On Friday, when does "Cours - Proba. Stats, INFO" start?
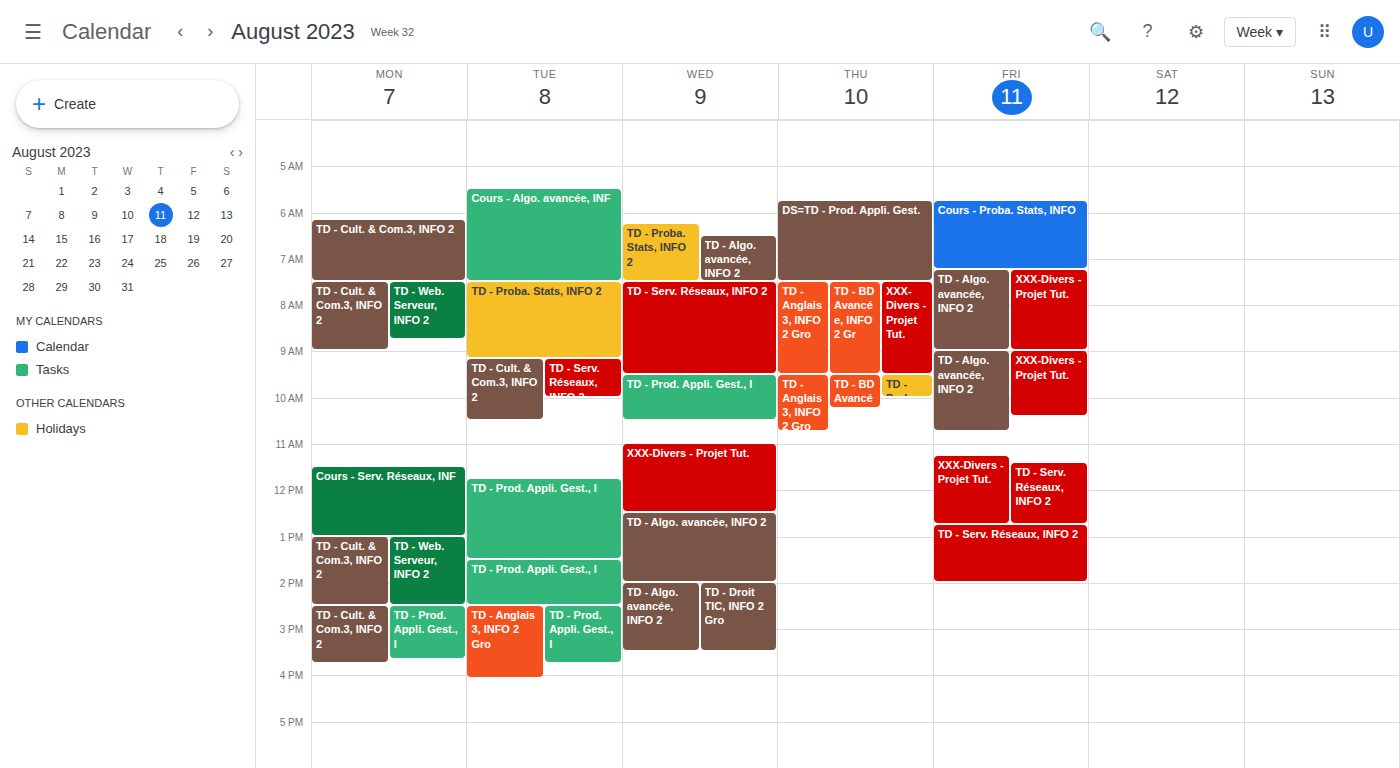
5:45 AM